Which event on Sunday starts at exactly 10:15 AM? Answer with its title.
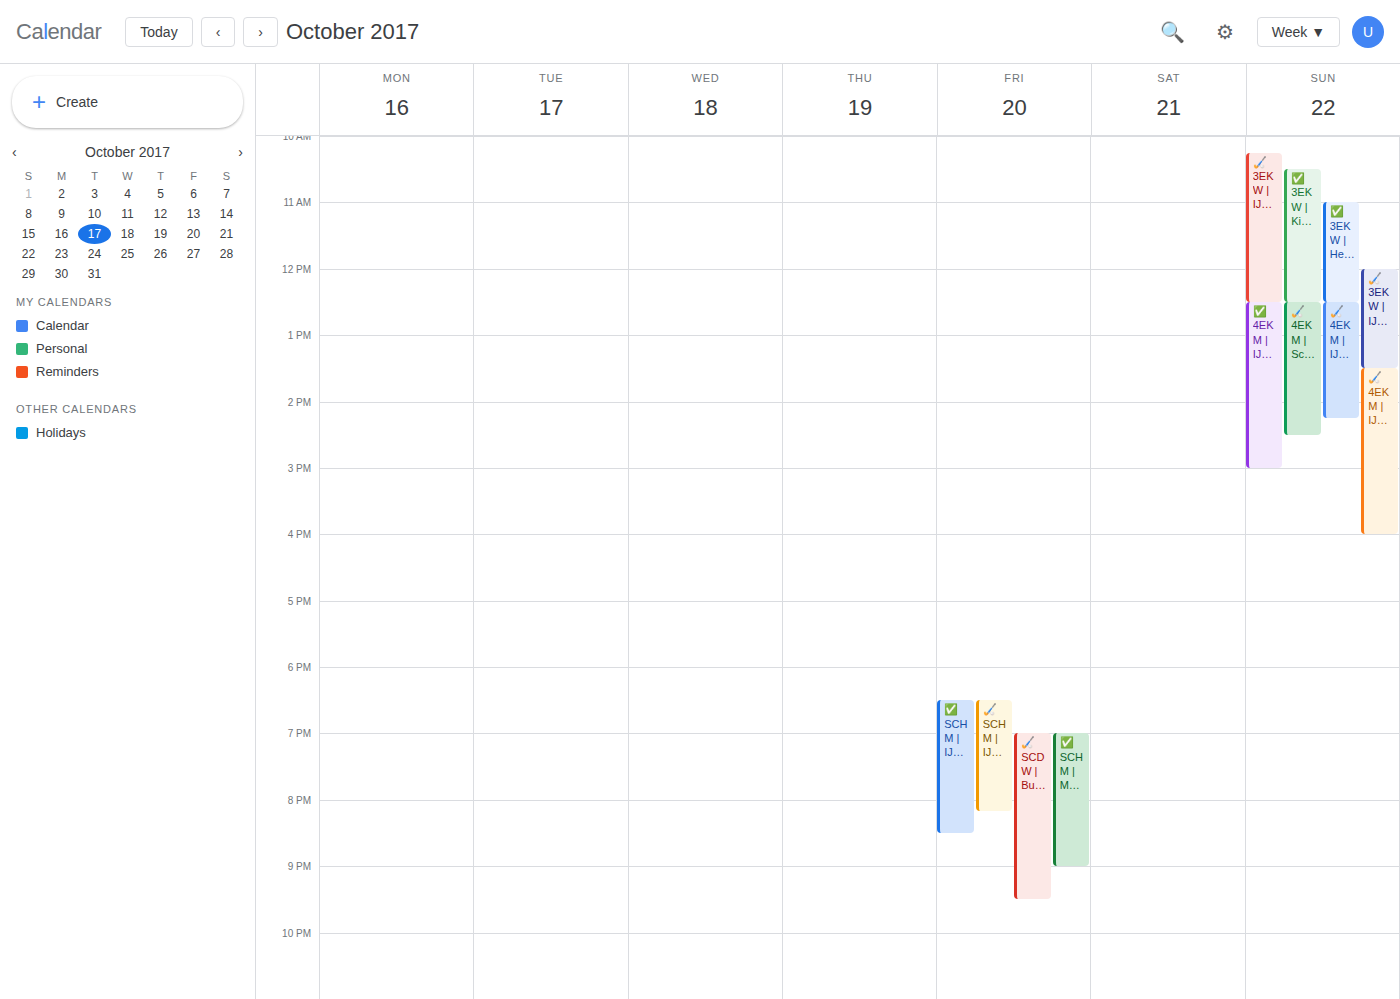
"🏑 3EK W | IJburg D1 - Hisa"